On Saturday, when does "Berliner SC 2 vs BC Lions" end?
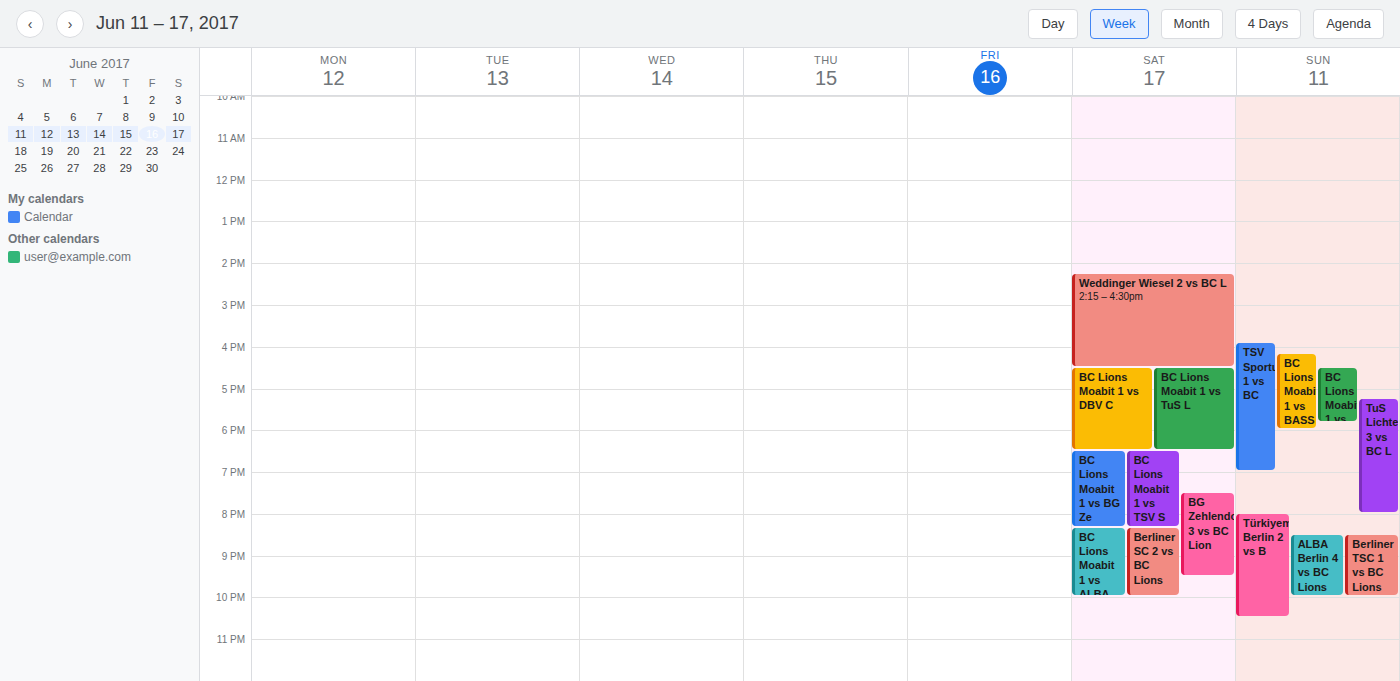
10:00 PM